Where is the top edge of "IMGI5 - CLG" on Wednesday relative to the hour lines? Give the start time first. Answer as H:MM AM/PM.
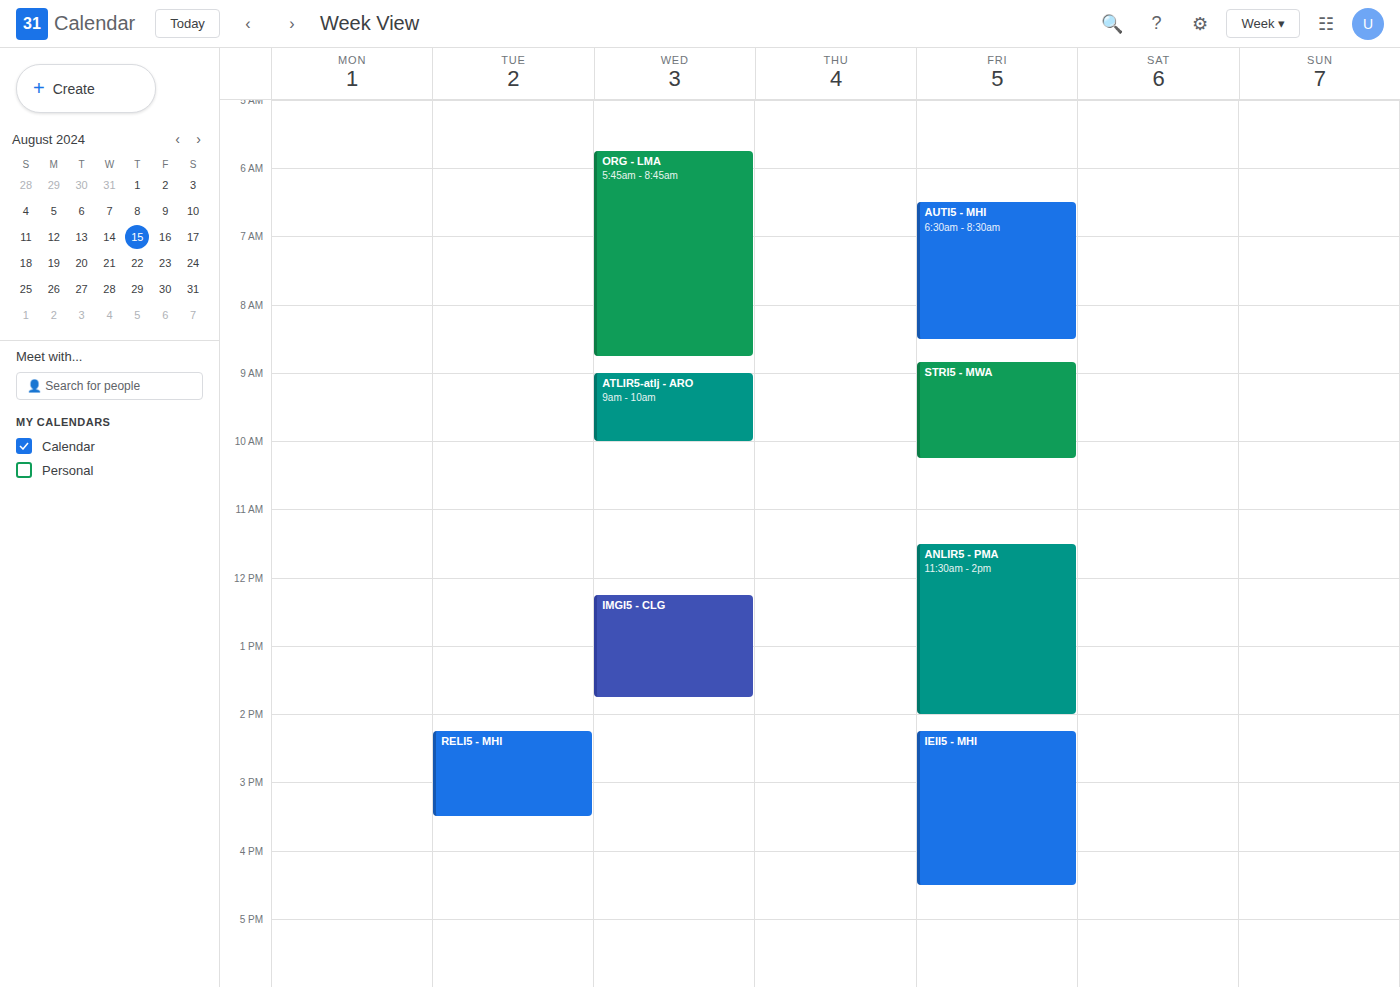
12:15 PM -- neither: a quarter of the way from the 12 PM line to the 1 PM line.